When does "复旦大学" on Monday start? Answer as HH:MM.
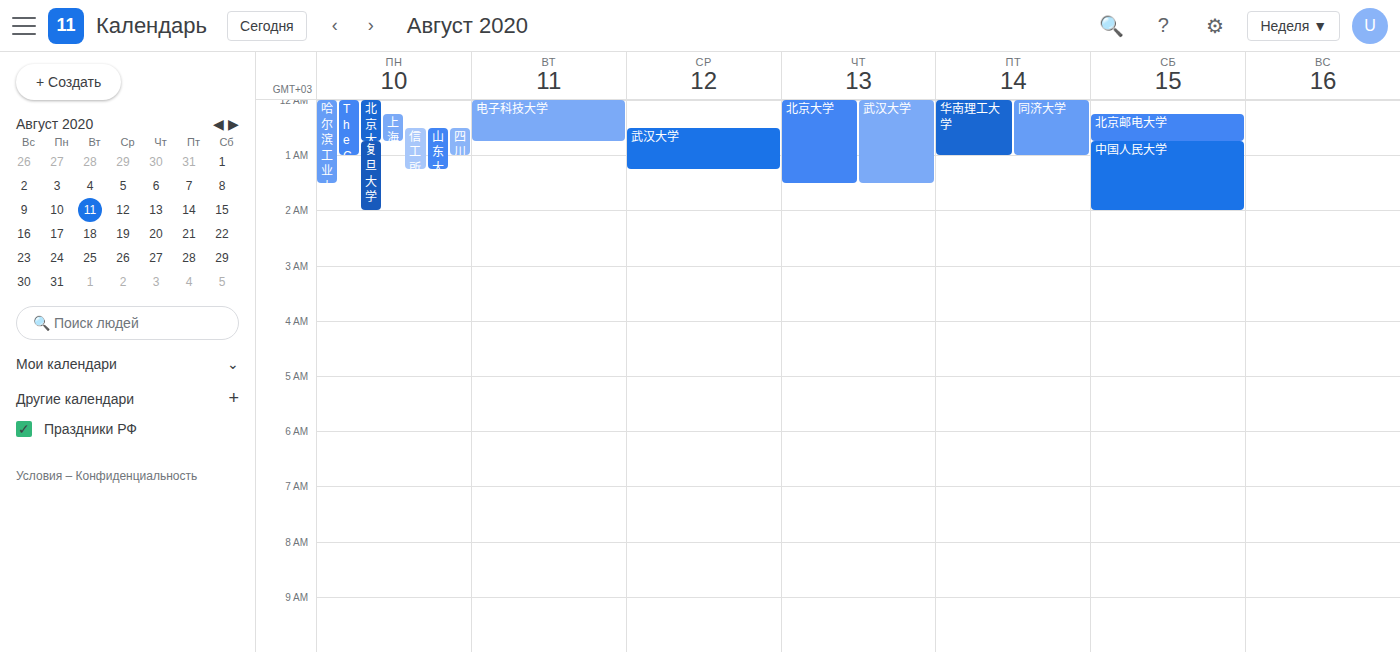
00:45